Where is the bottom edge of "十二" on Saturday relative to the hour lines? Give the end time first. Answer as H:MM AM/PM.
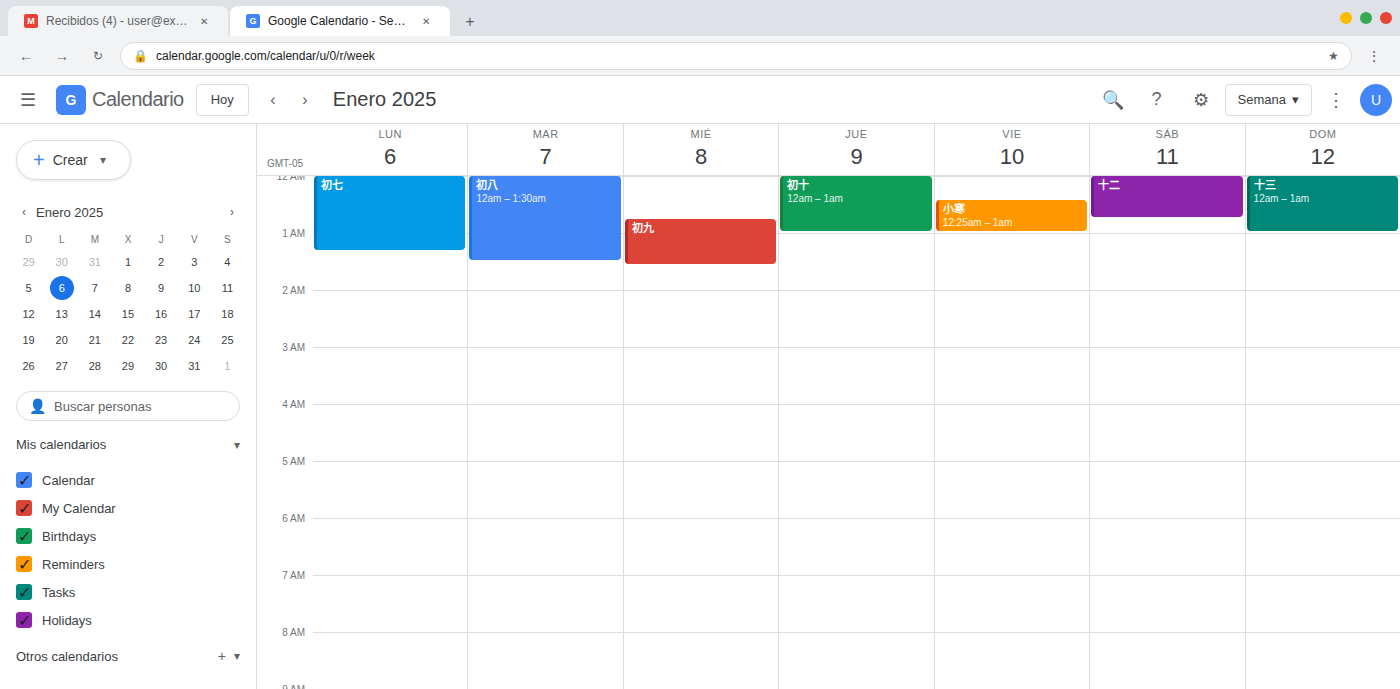
12:45 AM -- neither: three quarters of the way from the 12 AM line to the 1 AM line.